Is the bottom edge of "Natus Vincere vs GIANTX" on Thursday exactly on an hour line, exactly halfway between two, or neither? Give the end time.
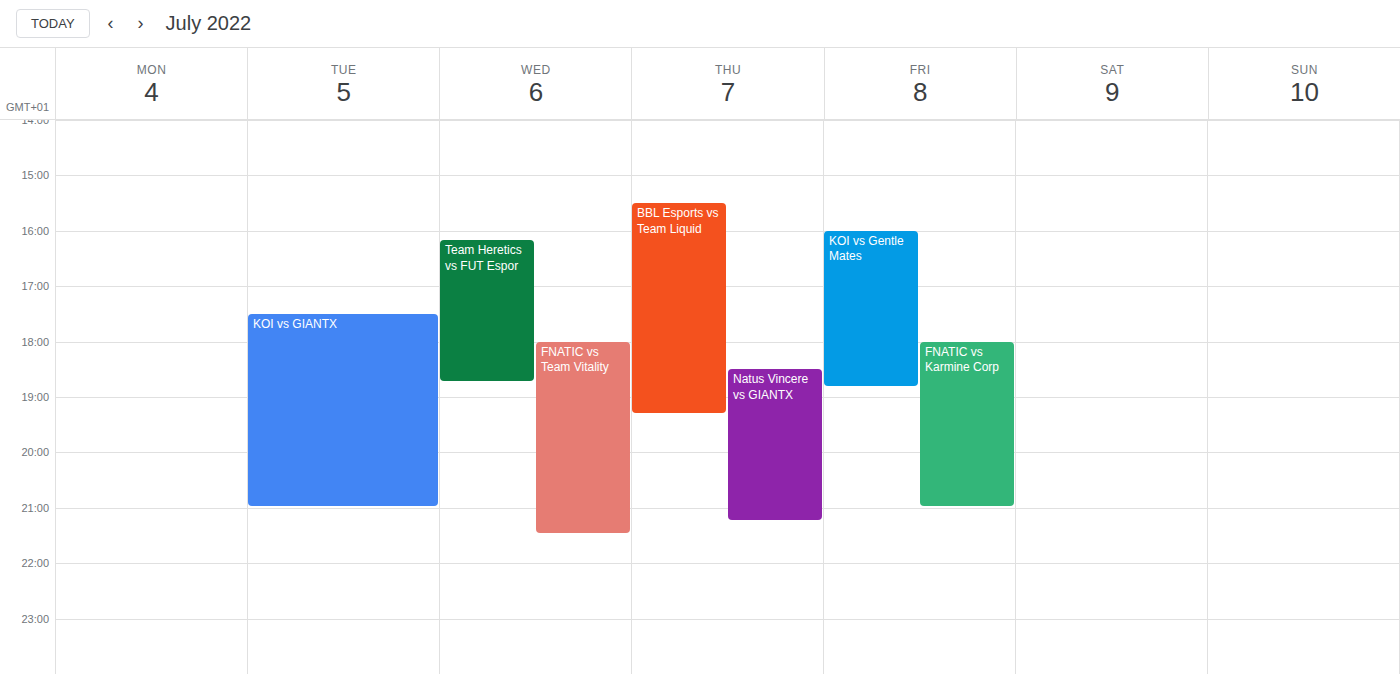
9:15 PM -- neither: a quarter of the way from the 9 PM line to the 10 PM line.